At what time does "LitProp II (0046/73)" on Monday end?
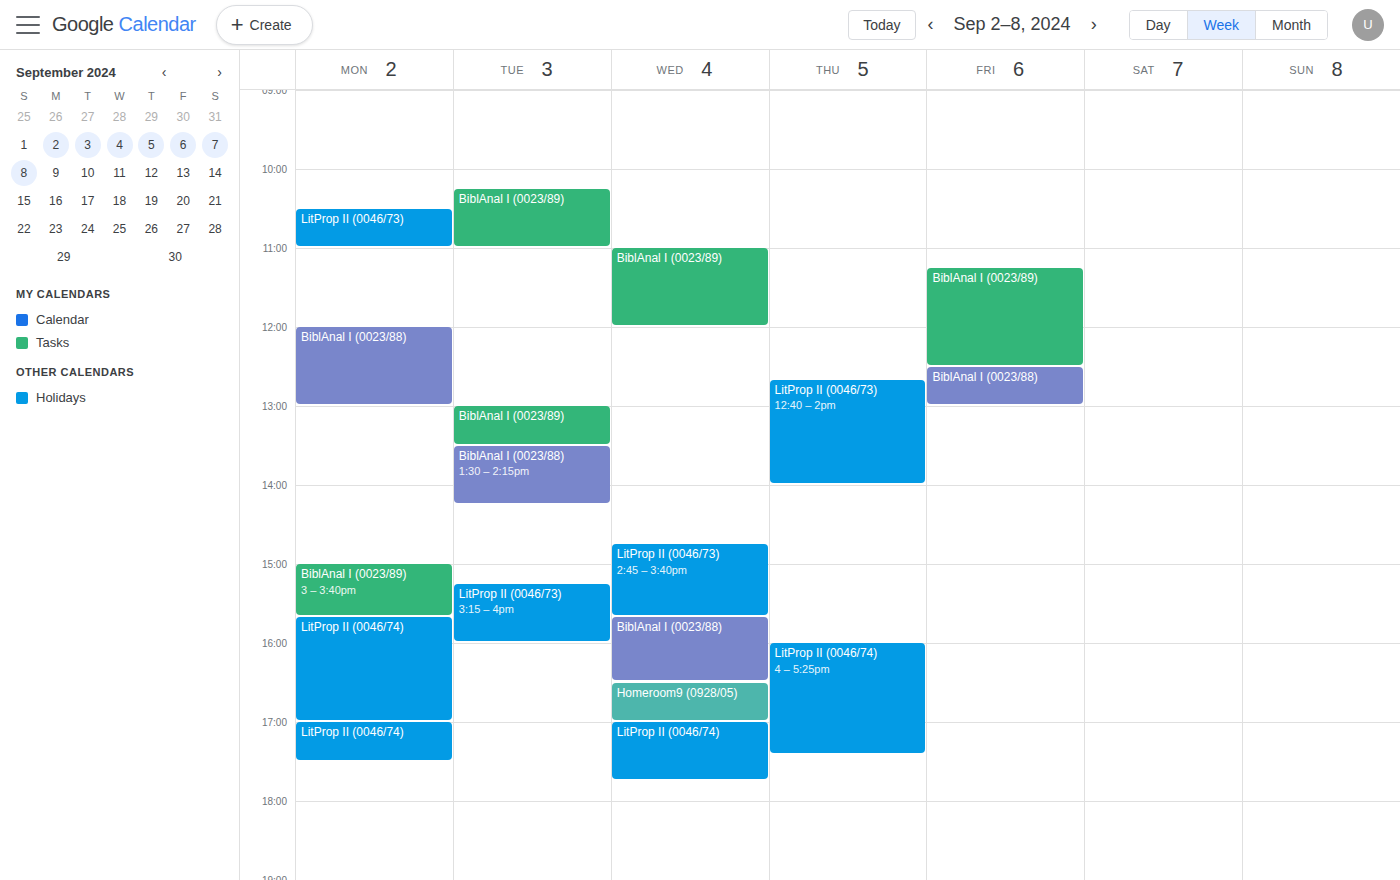
11:00 AM